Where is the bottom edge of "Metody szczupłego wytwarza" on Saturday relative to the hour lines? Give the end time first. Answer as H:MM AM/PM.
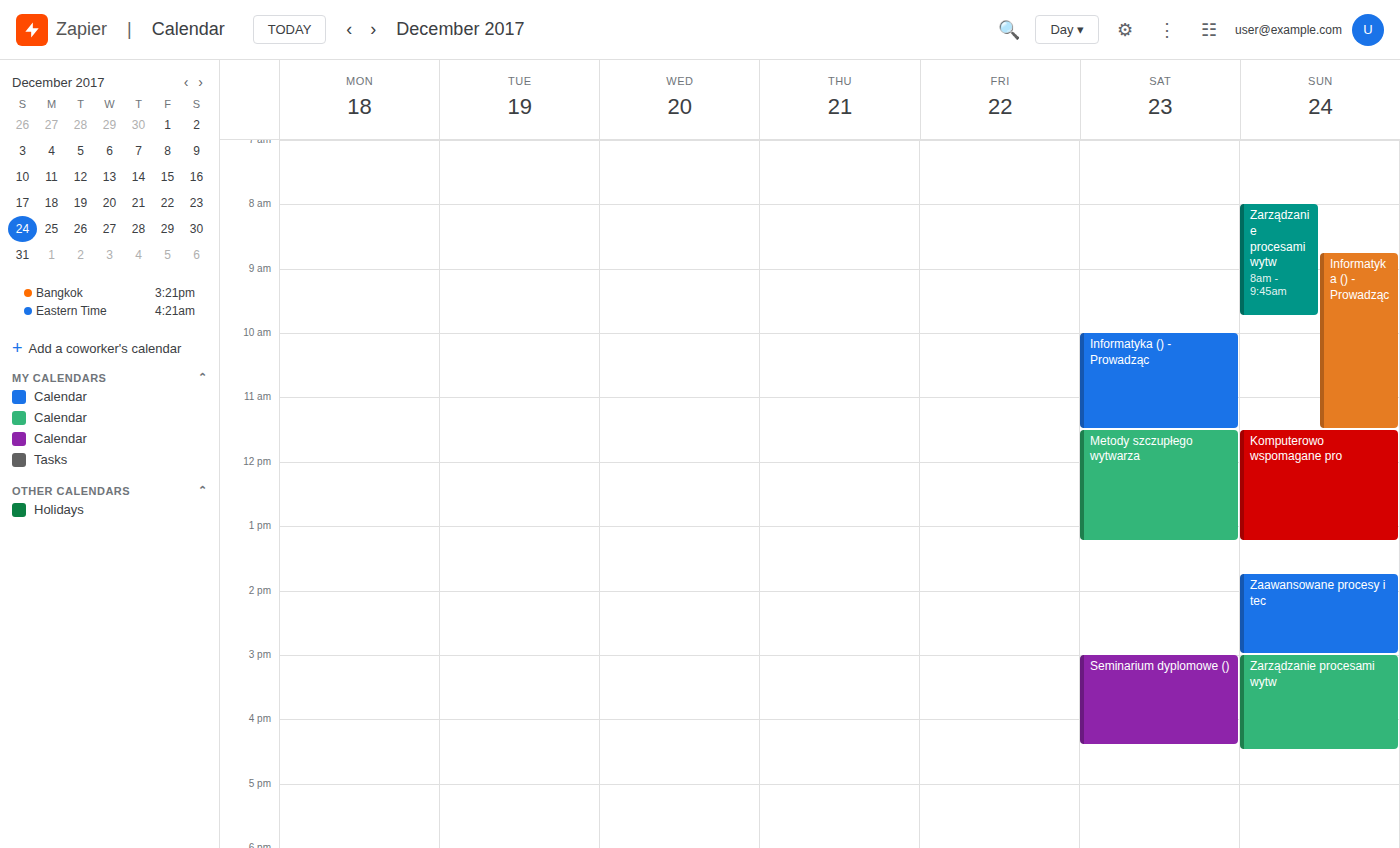
1:15 PM -- neither: a quarter of the way from the 1 PM line to the 2 PM line.